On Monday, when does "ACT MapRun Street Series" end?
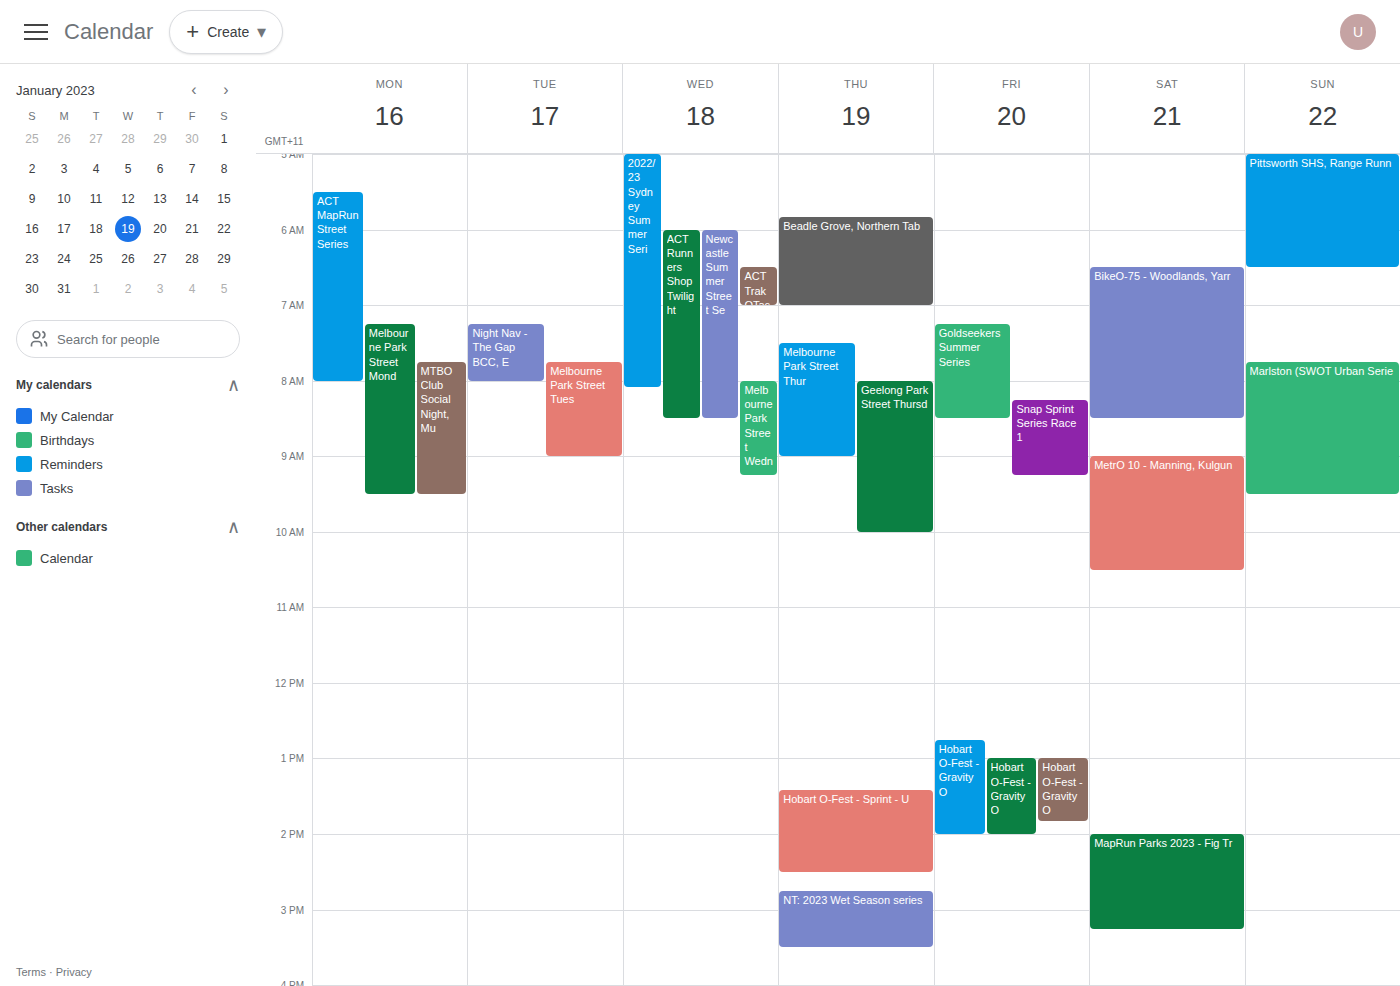
8:00 AM